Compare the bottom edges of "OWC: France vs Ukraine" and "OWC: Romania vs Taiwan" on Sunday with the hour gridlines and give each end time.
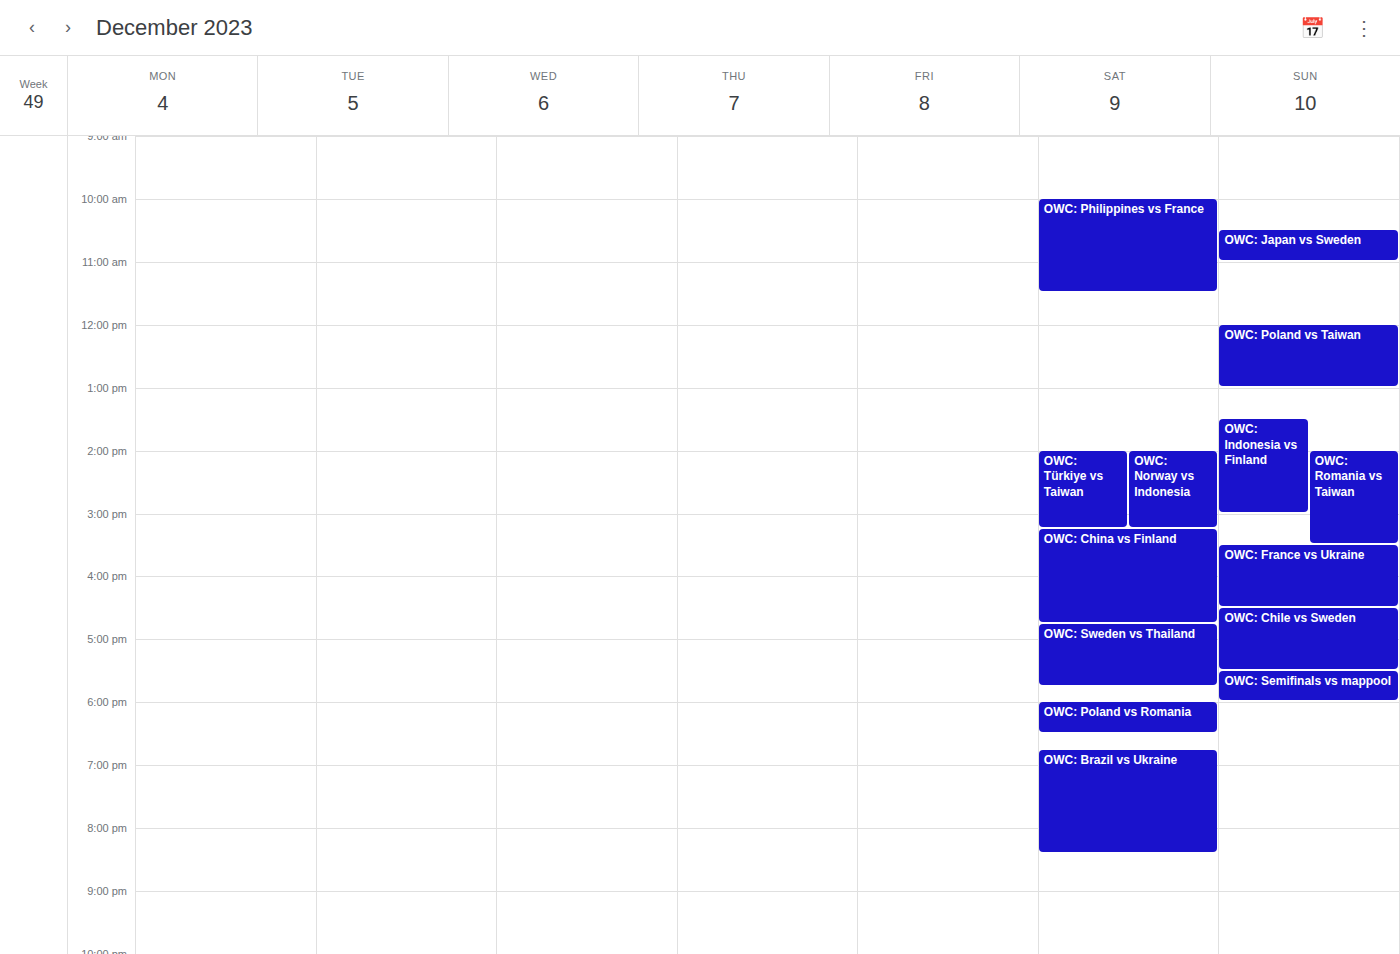
"OWC: France vs Ukraine": 4:30 PM, halfway between the 4 PM and 5 PM lines. "OWC: Romania vs Taiwan": 3:30 PM, halfway between the 3 PM and 4 PM lines.